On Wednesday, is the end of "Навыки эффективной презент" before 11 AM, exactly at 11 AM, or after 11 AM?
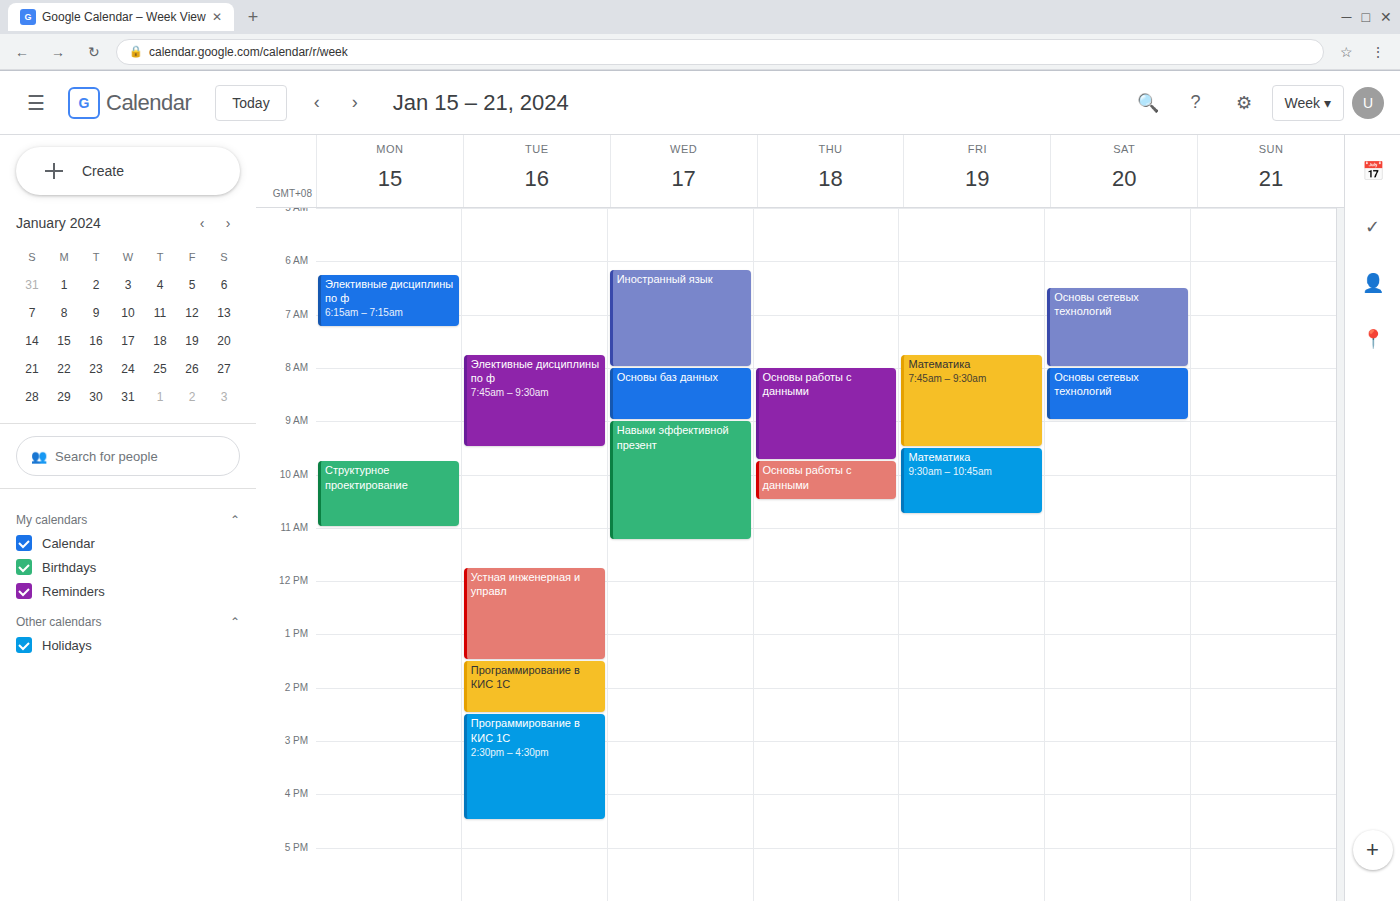
11:15 AM -- after 11 AM, 15 minutes below the 11 AM line.